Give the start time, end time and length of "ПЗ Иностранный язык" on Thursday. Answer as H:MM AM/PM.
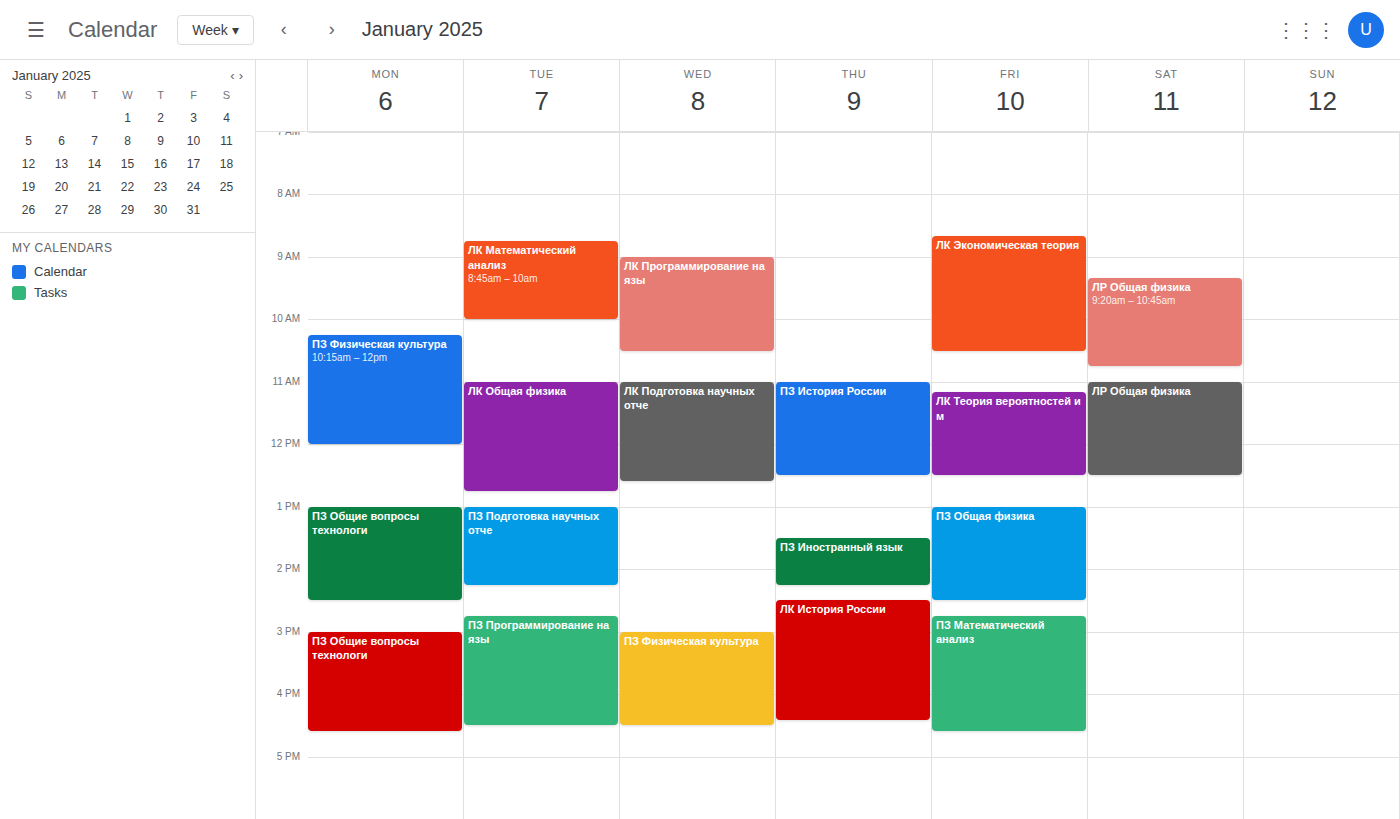
1:30 PM to 2:15 PM, 45 minutes